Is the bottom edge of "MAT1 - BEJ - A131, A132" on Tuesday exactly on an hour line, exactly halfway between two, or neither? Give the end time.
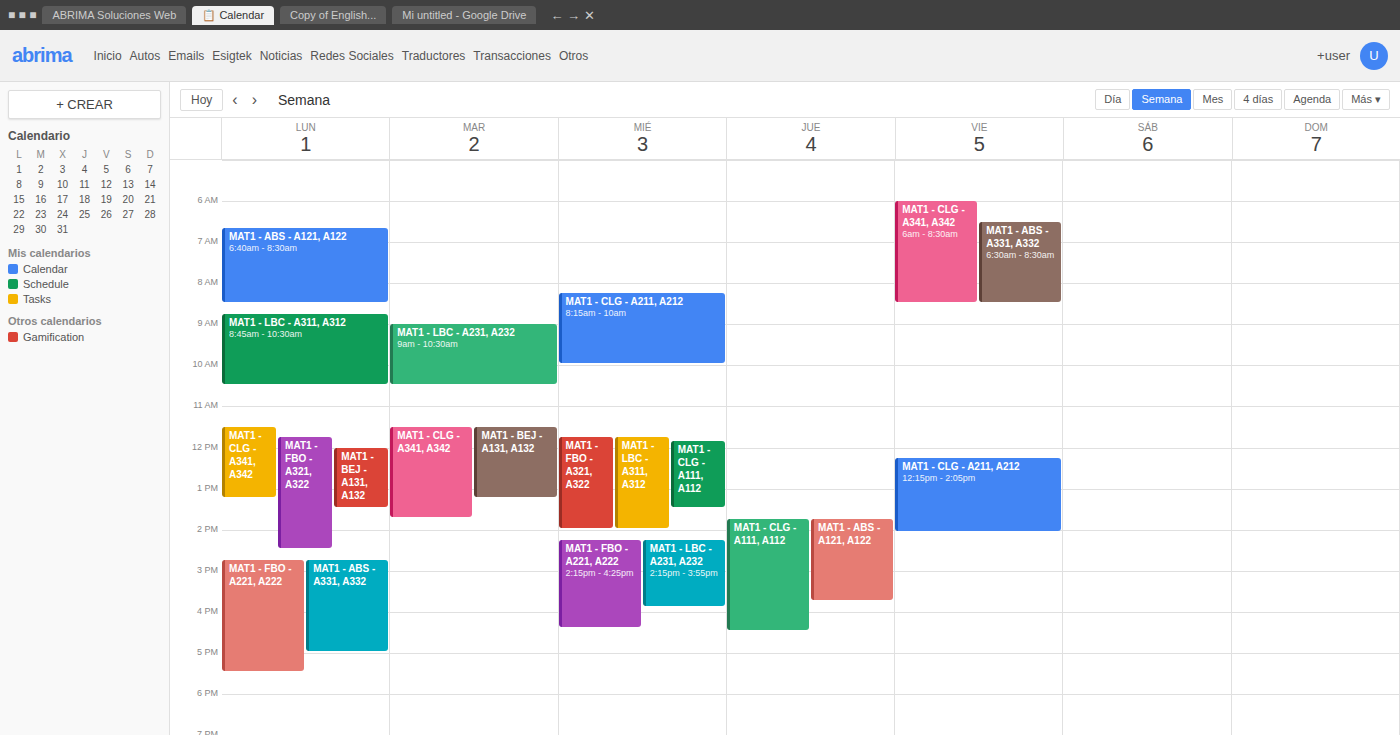
1:15 PM -- neither: a quarter of the way from the 1 PM line to the 2 PM line.